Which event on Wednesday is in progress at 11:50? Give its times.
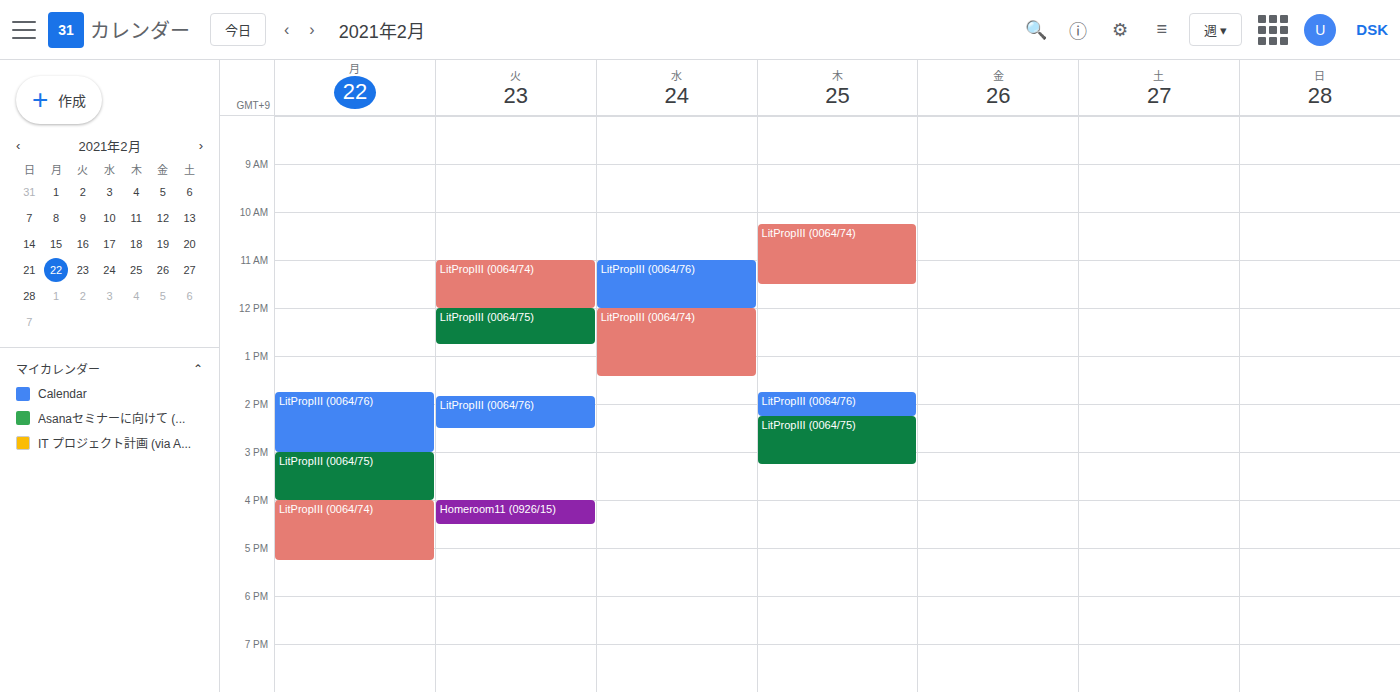
"LitPropIII (0064/76)", 11:00 to 12:00